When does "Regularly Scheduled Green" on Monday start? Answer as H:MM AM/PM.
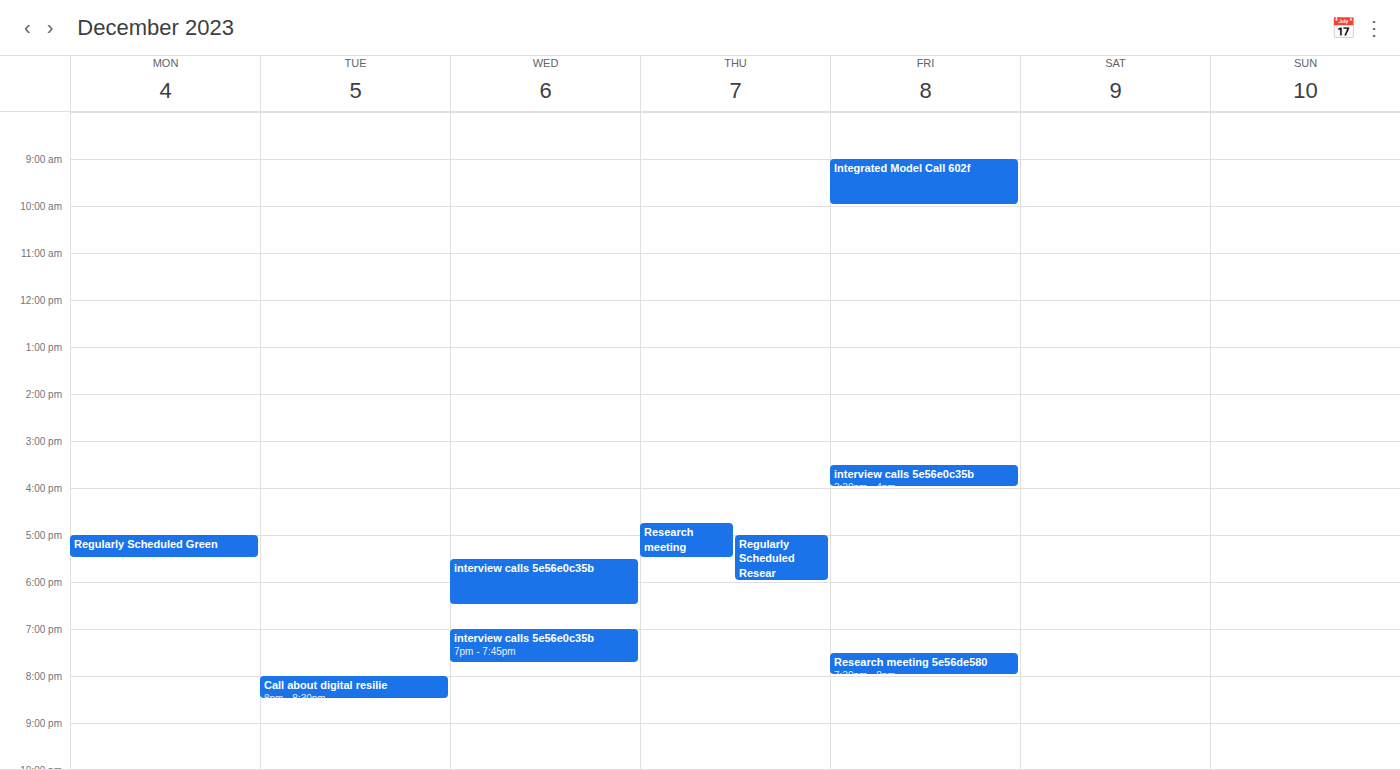
5:00 PM